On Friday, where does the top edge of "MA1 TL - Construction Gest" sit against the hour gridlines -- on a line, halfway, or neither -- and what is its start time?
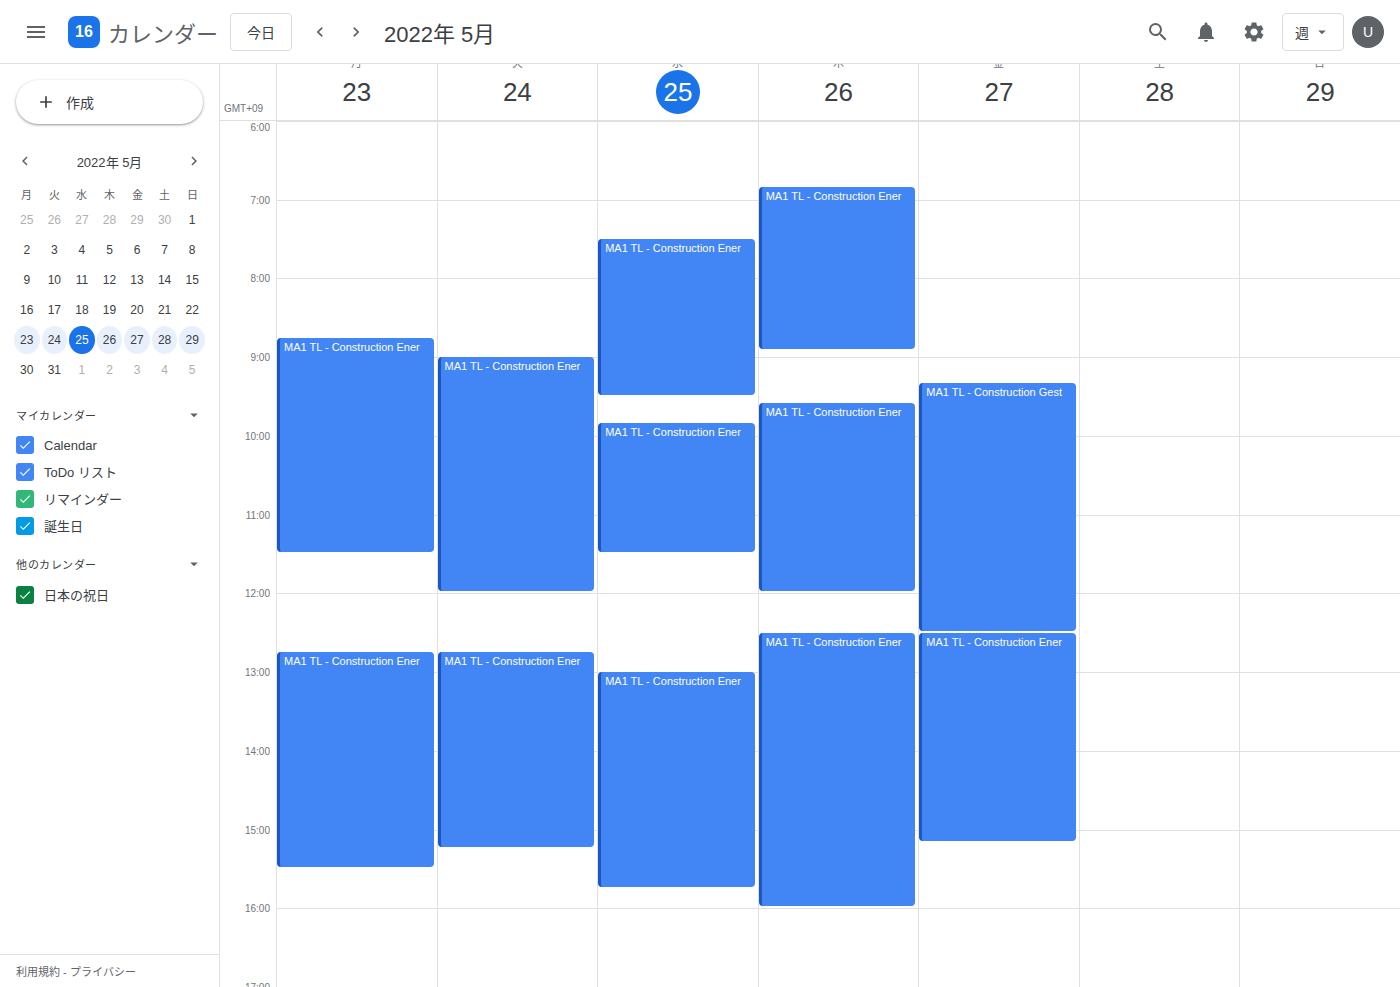
9:20 AM -- neither: 20 minutes below the 9 AM line and 40 minutes above the 10 AM line.